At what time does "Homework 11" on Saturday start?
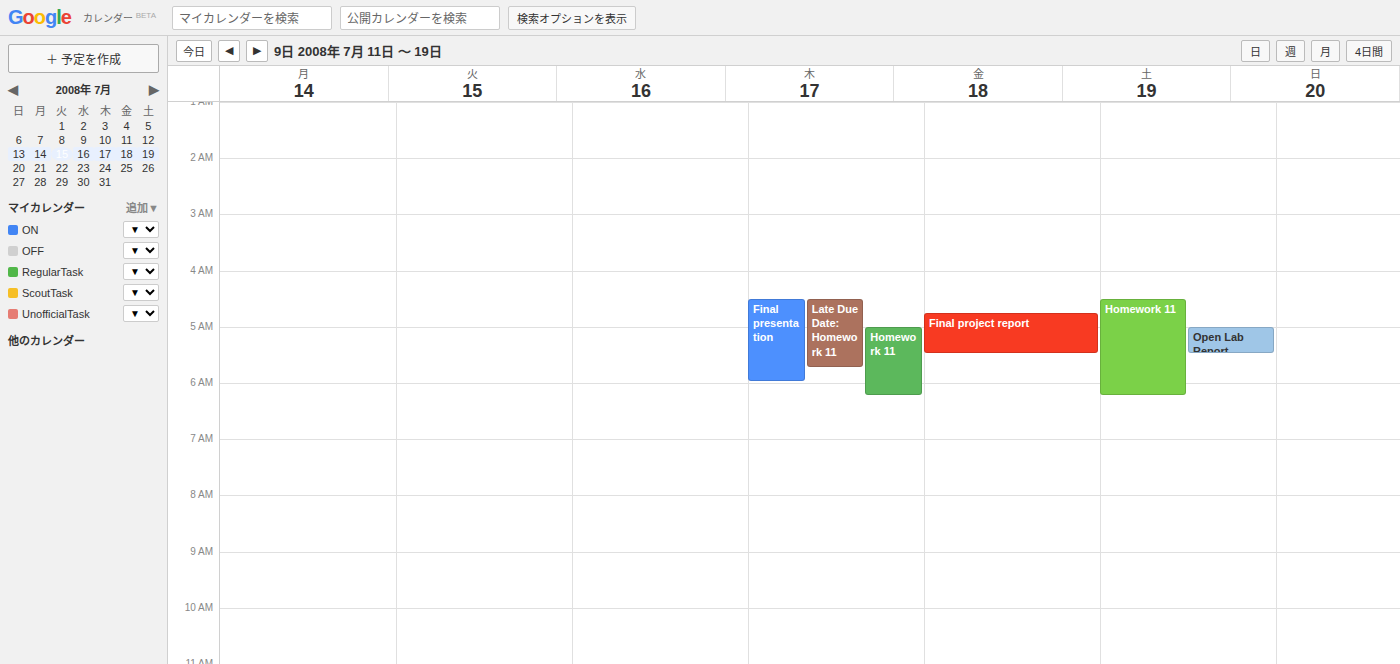
4:30 AM